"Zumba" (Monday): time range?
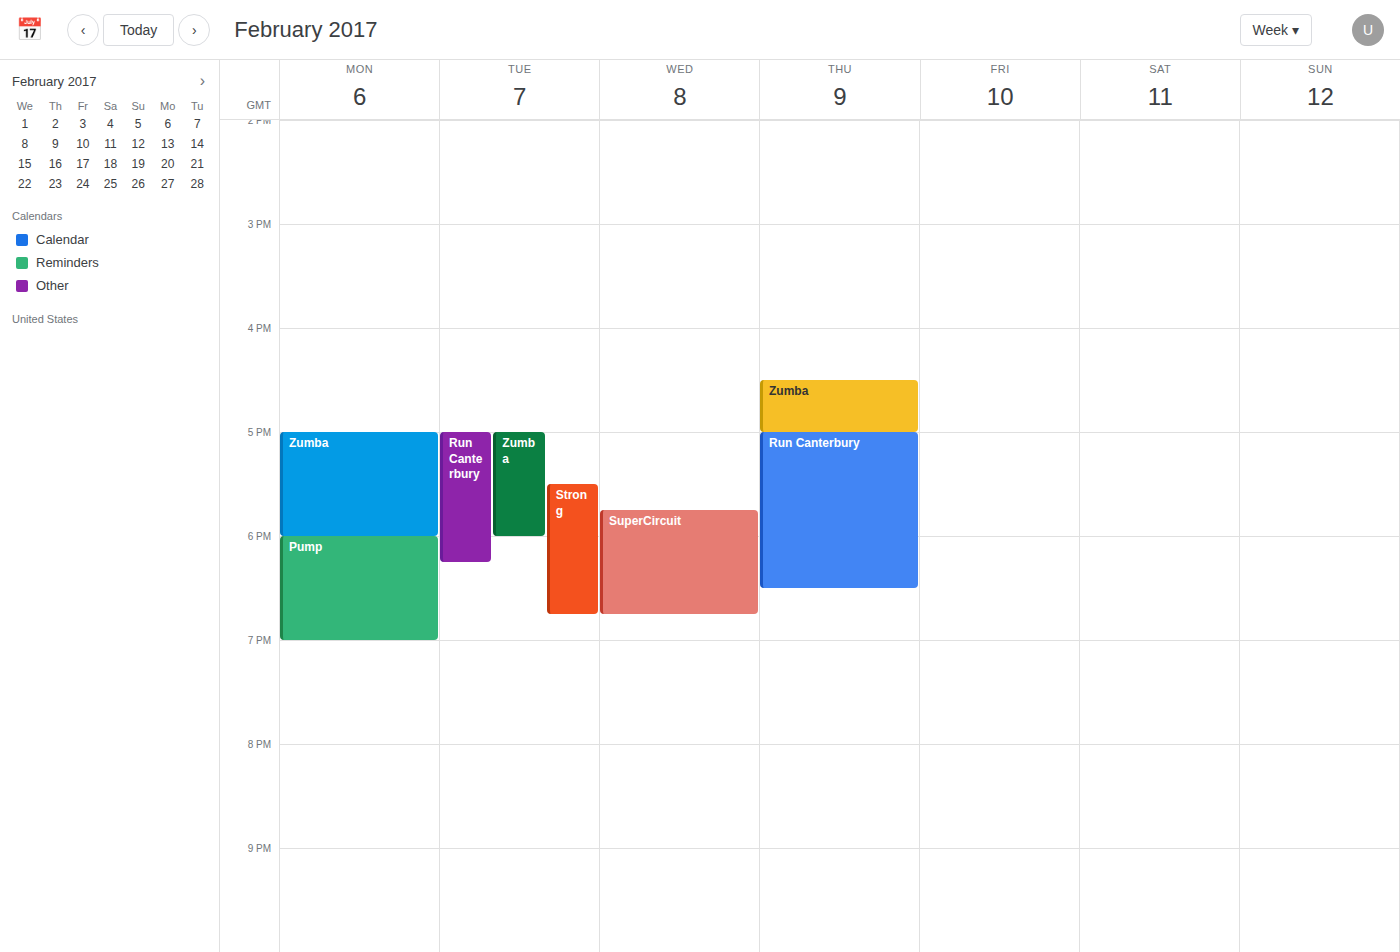
5:00 PM to 6:00 PM